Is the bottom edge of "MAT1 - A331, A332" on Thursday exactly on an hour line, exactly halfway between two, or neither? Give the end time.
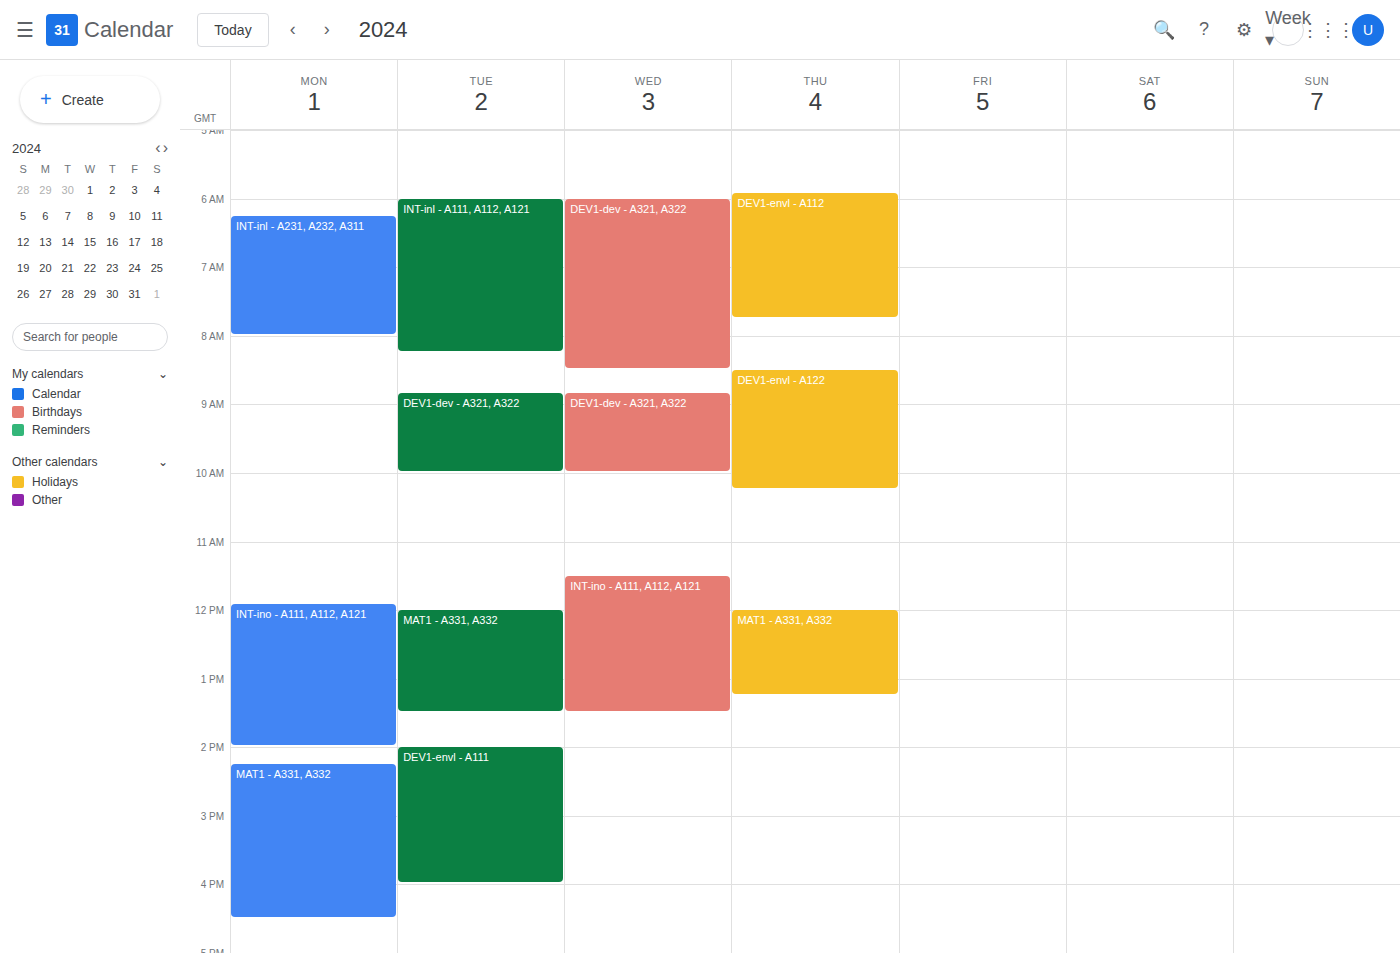
13:15 -- neither: a quarter of the way from the 13:00 line to the 14:00 line.